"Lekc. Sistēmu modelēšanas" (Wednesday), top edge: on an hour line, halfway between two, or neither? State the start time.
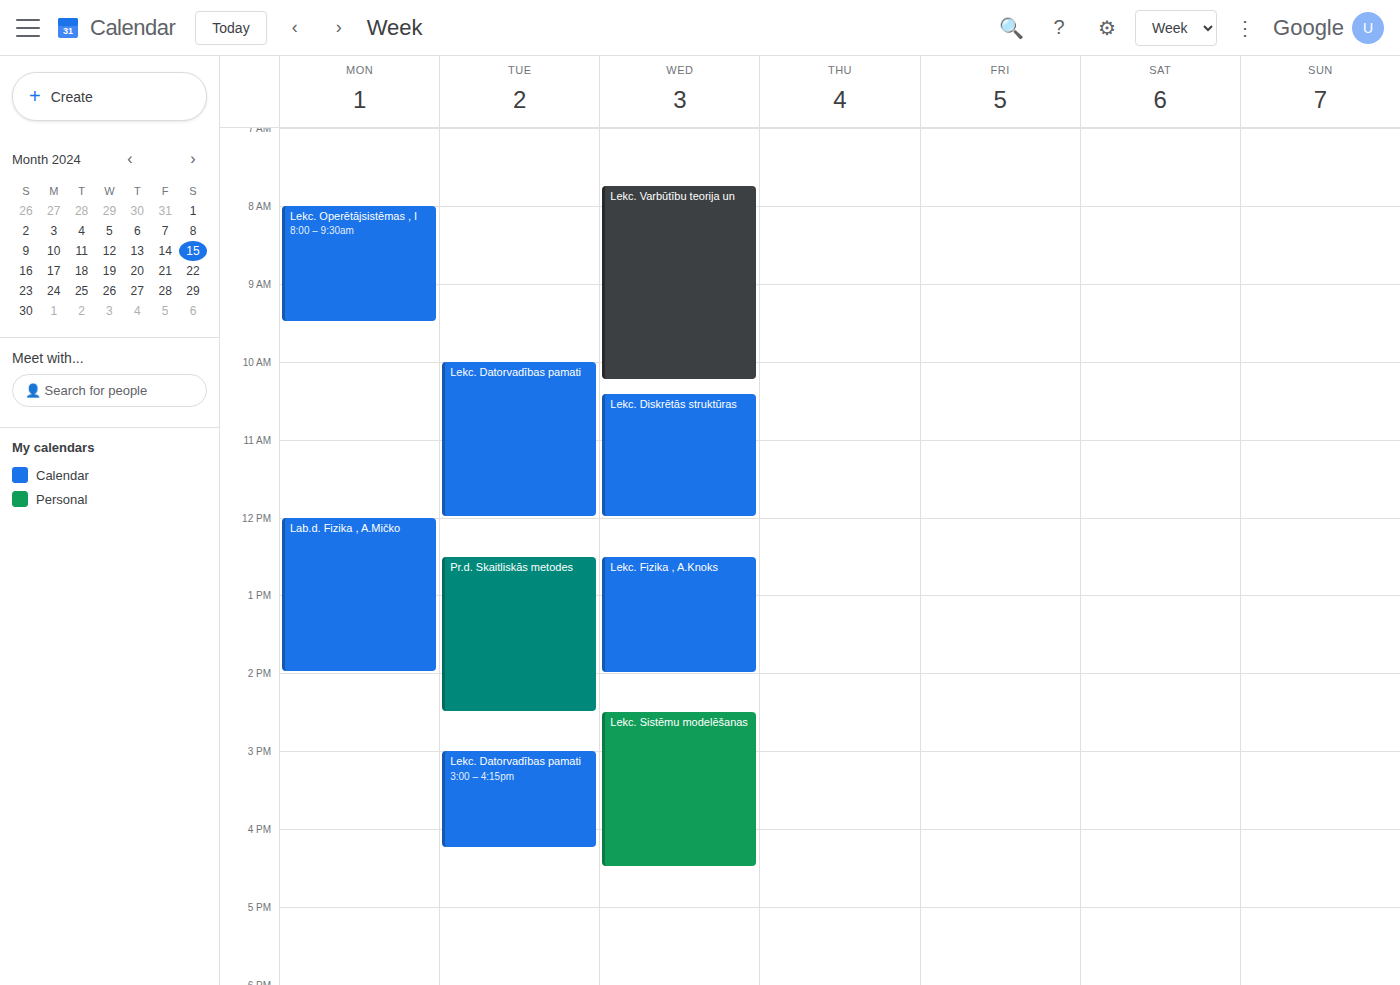
2:30 PM -- halfway between the 2 PM and 3 PM lines.